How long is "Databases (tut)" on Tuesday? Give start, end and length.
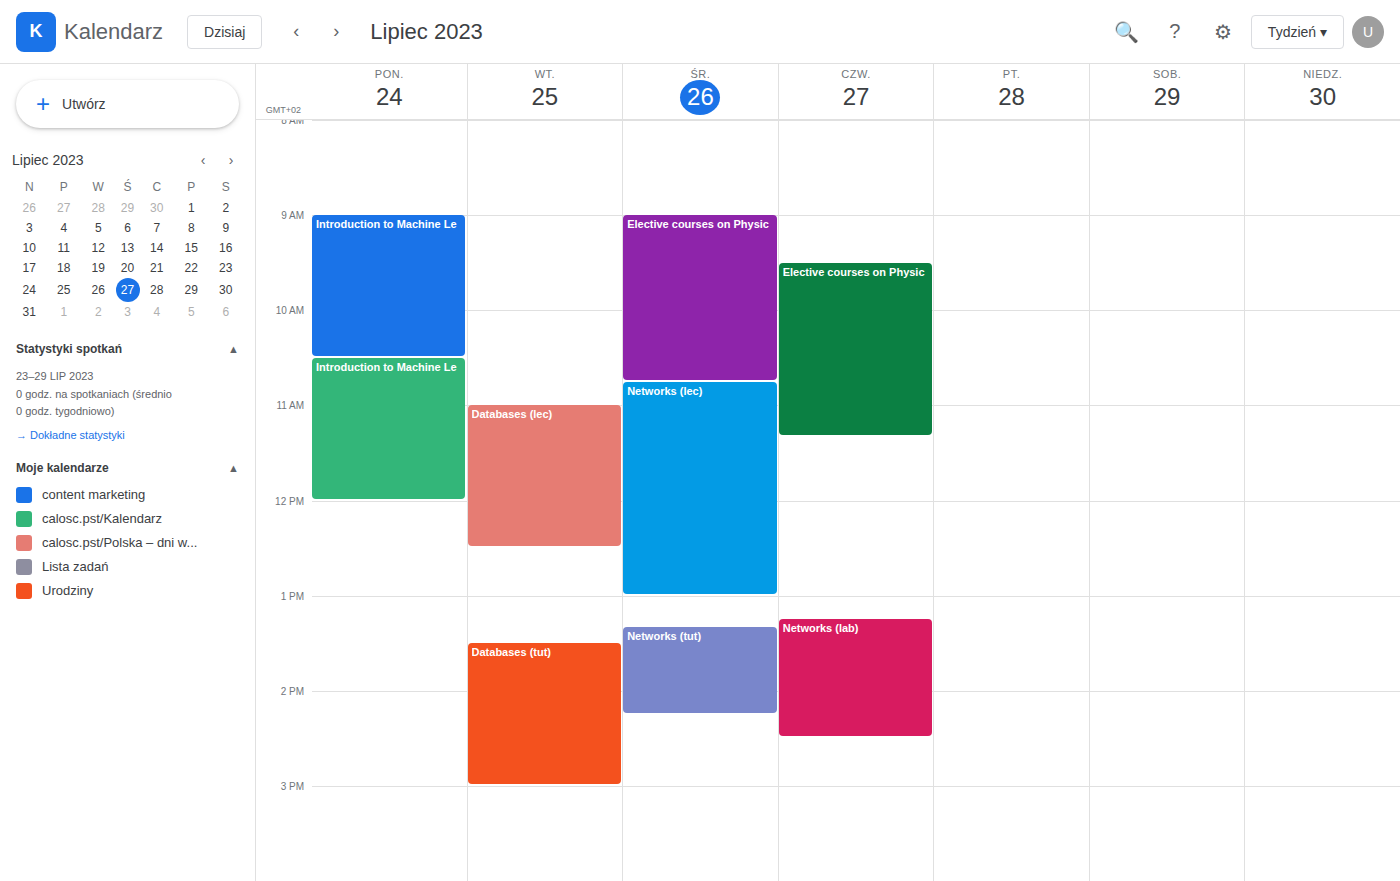
1:30 PM to 3:00 PM, 1 hour 30 minutes